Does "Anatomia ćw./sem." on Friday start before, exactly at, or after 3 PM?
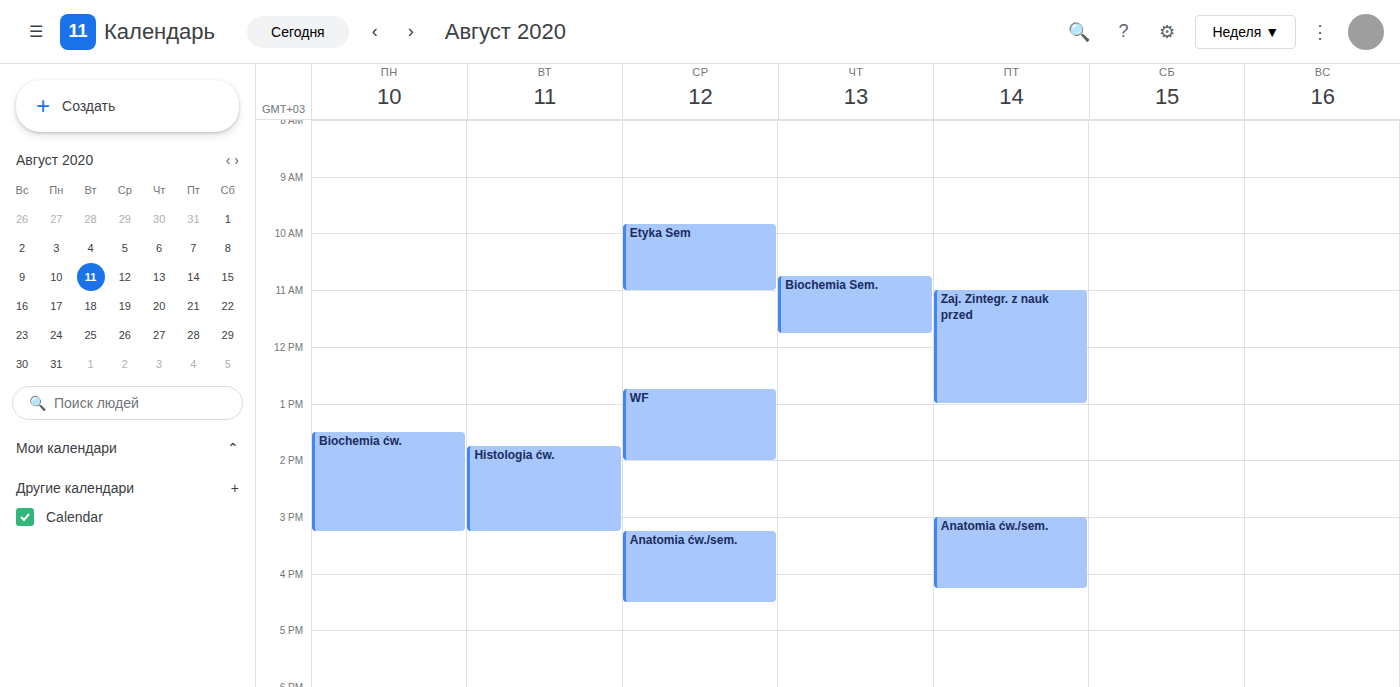
3:00 PM -- exactly at 3 PM, on the 3 PM line.